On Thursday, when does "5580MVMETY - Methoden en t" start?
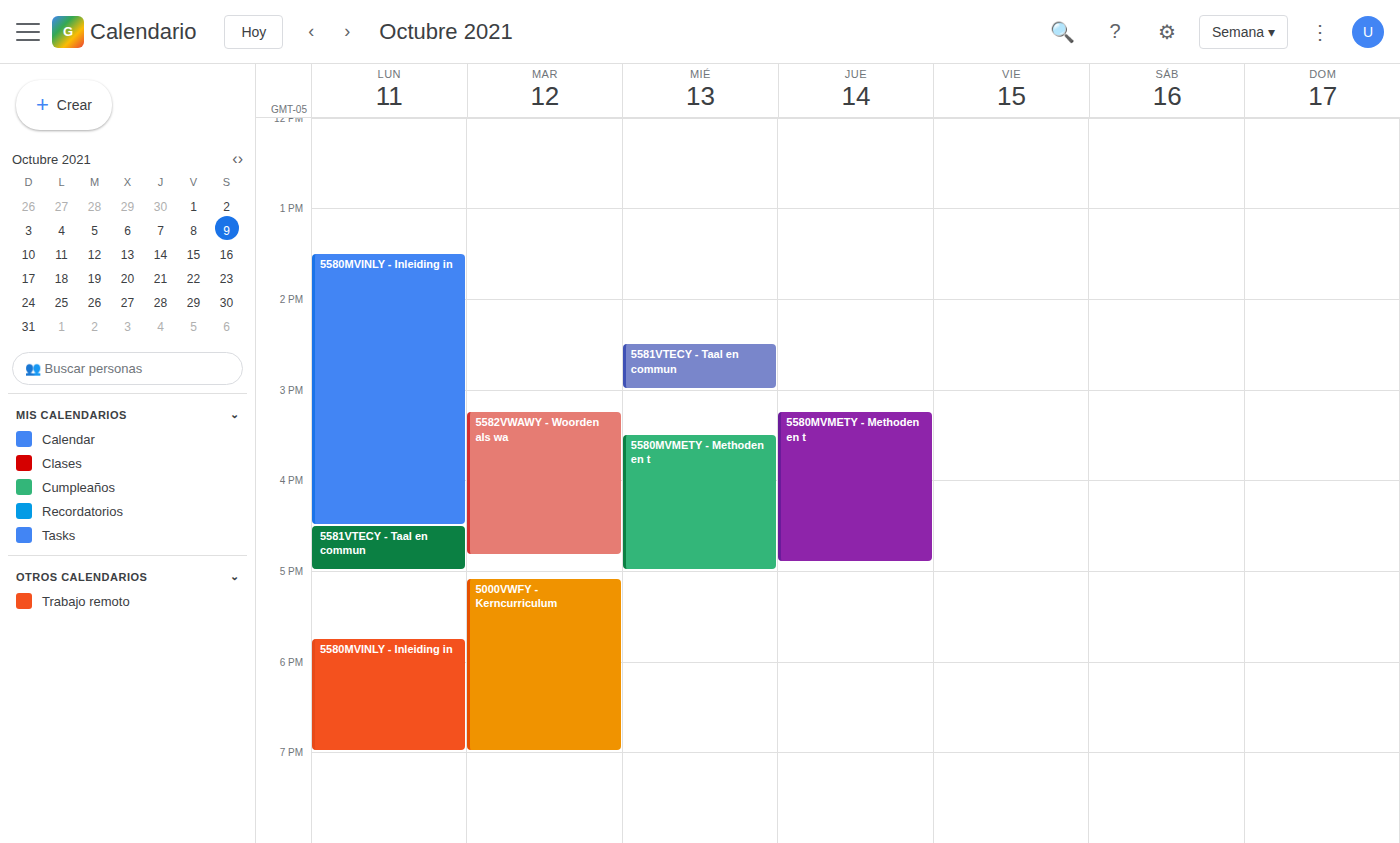
3:15 PM